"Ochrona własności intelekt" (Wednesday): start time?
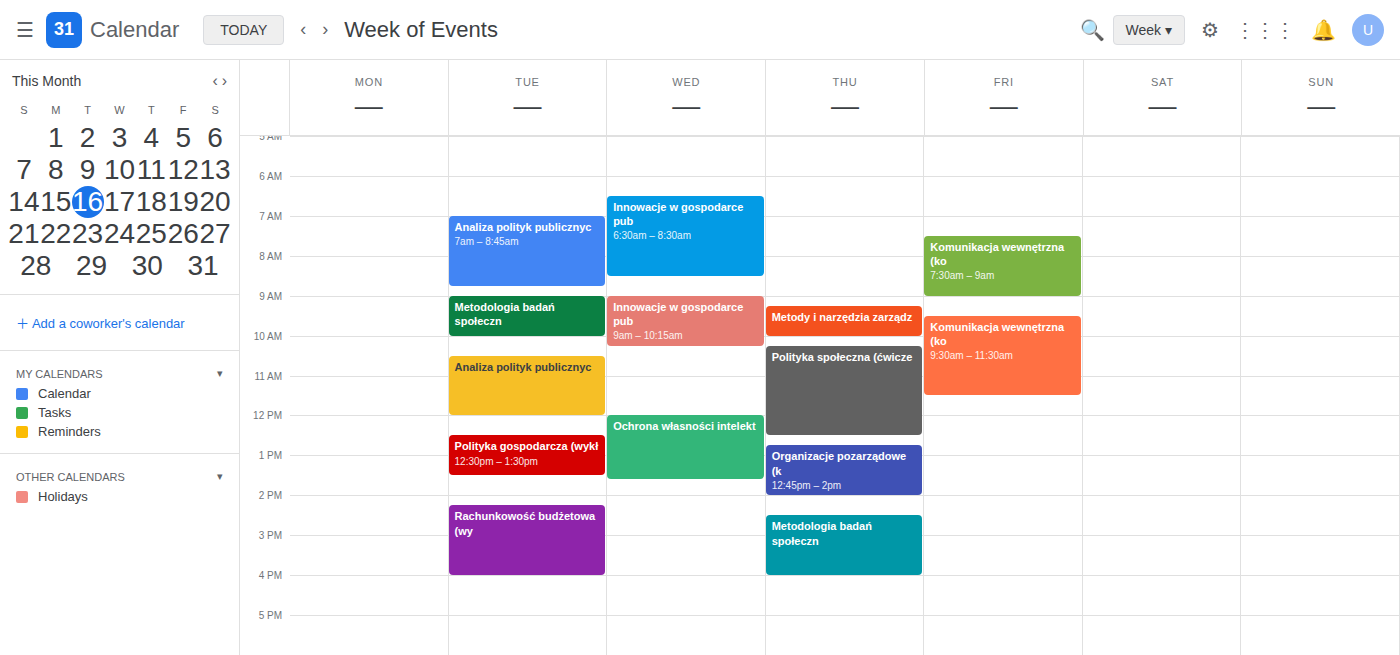
12:00